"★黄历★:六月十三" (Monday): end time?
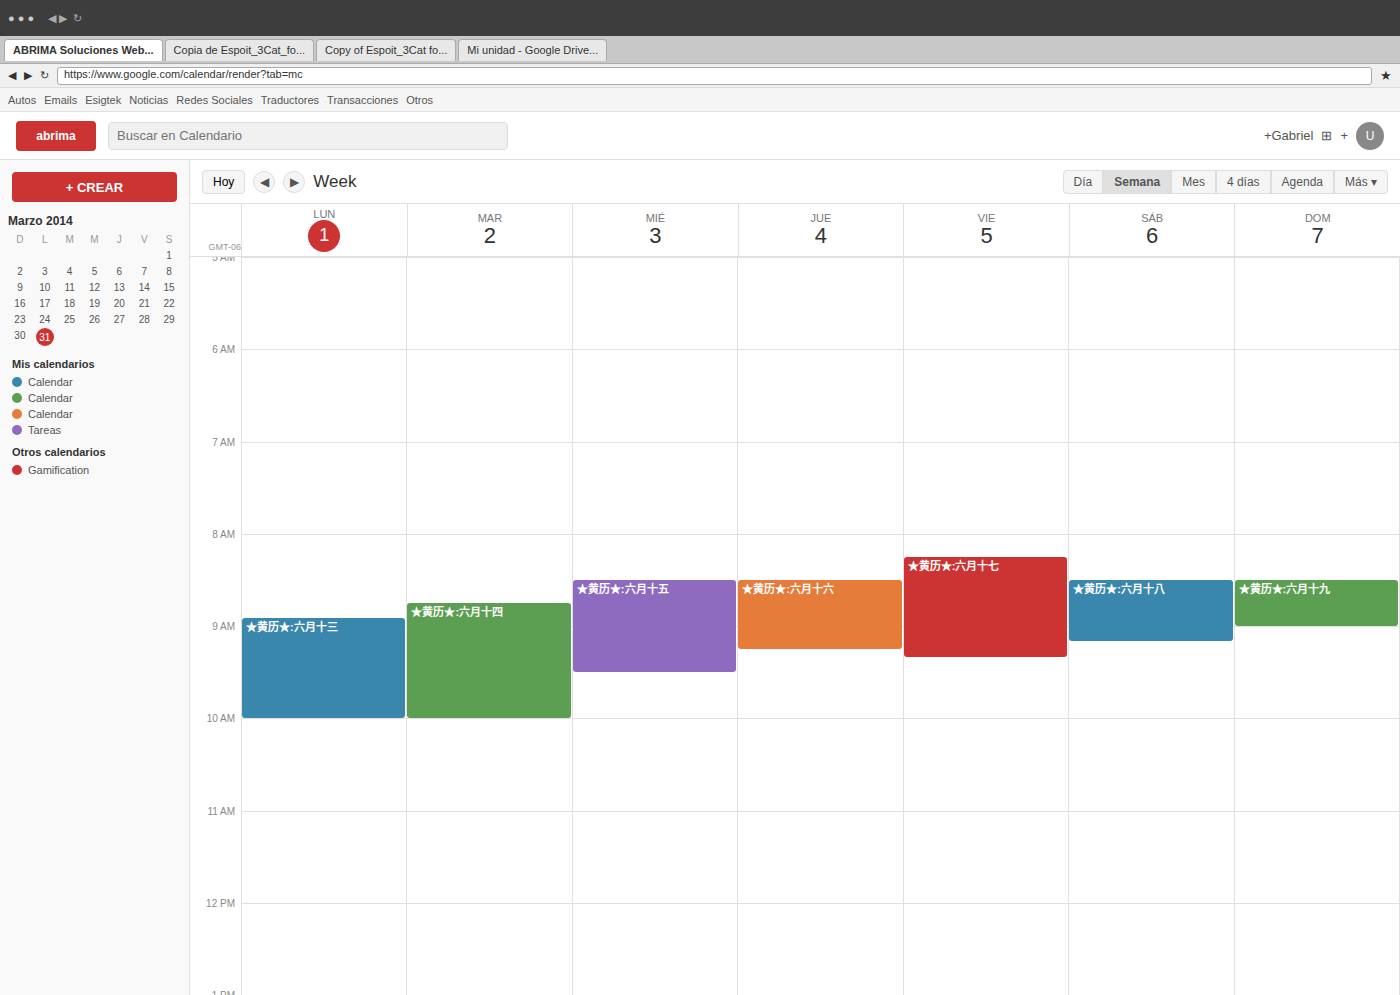
10:00 AM